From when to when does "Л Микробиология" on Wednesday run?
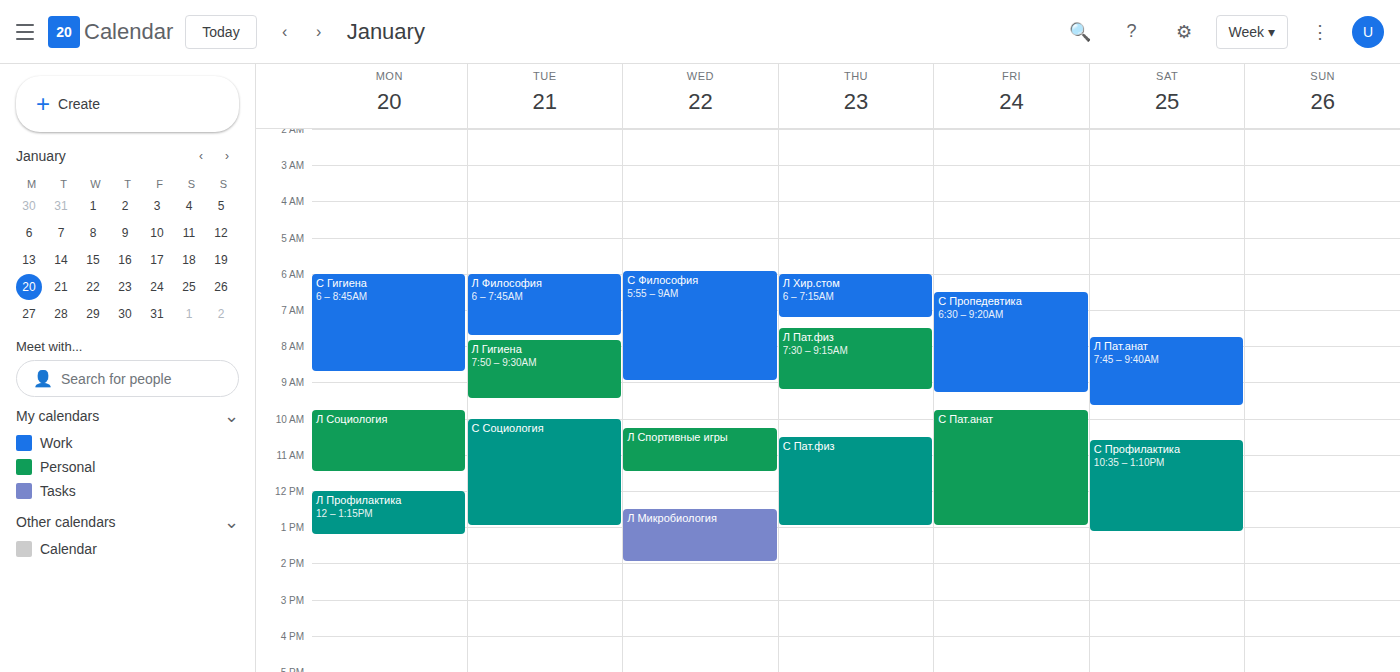
12:30 PM to 2:00 PM